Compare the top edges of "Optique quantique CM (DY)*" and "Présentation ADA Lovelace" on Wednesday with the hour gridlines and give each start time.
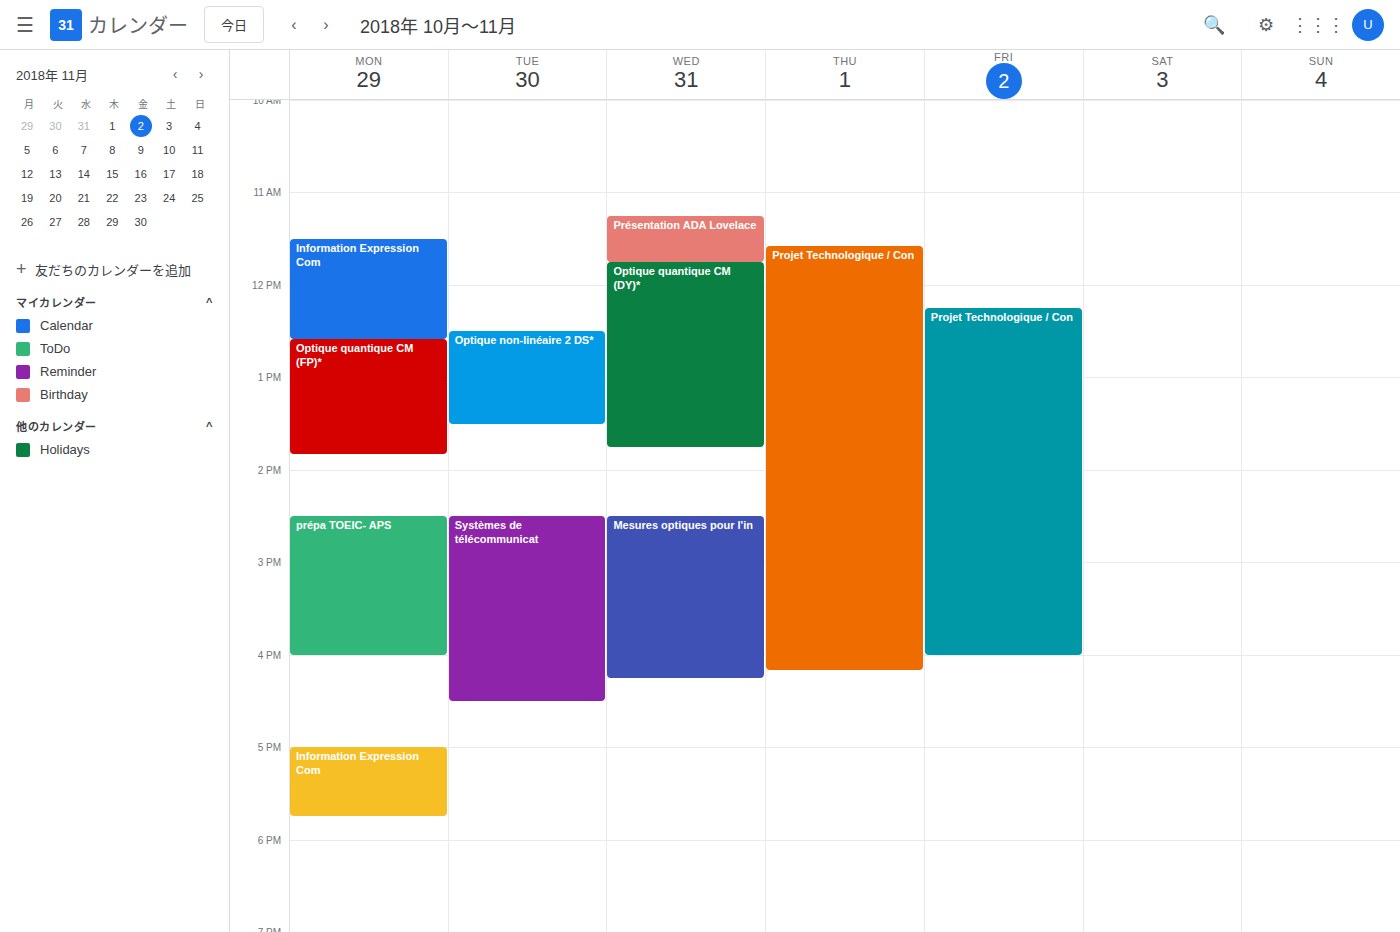
"Optique quantique CM (DY)*": 11:45 AM, neither: three quarters of the way from the 11 AM line to the 12 PM line. "Présentation ADA Lovelace": 11:15 AM, neither: a quarter of the way from the 11 AM line to the 12 PM line.